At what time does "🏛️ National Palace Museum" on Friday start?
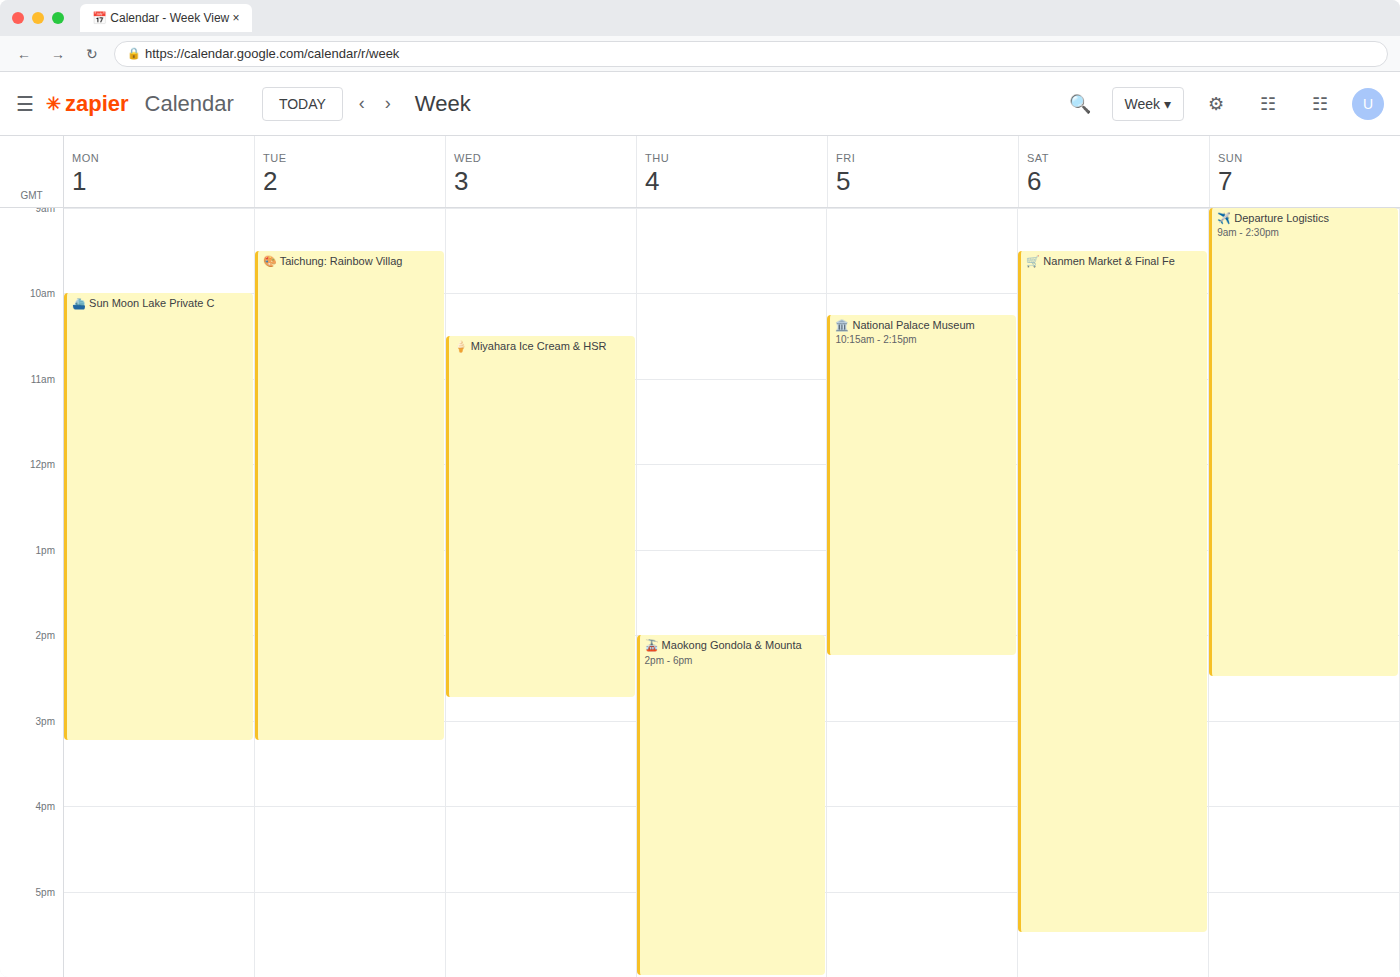
10:15 AM